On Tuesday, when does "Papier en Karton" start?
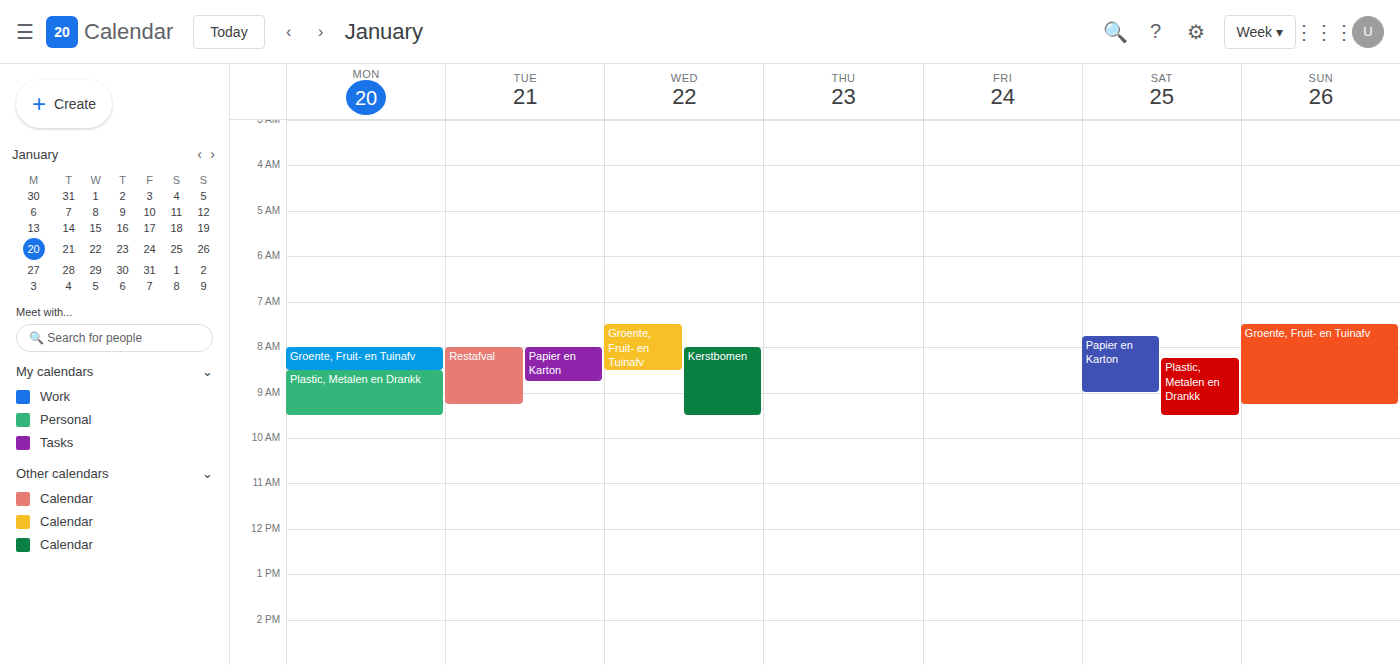
8:00 AM